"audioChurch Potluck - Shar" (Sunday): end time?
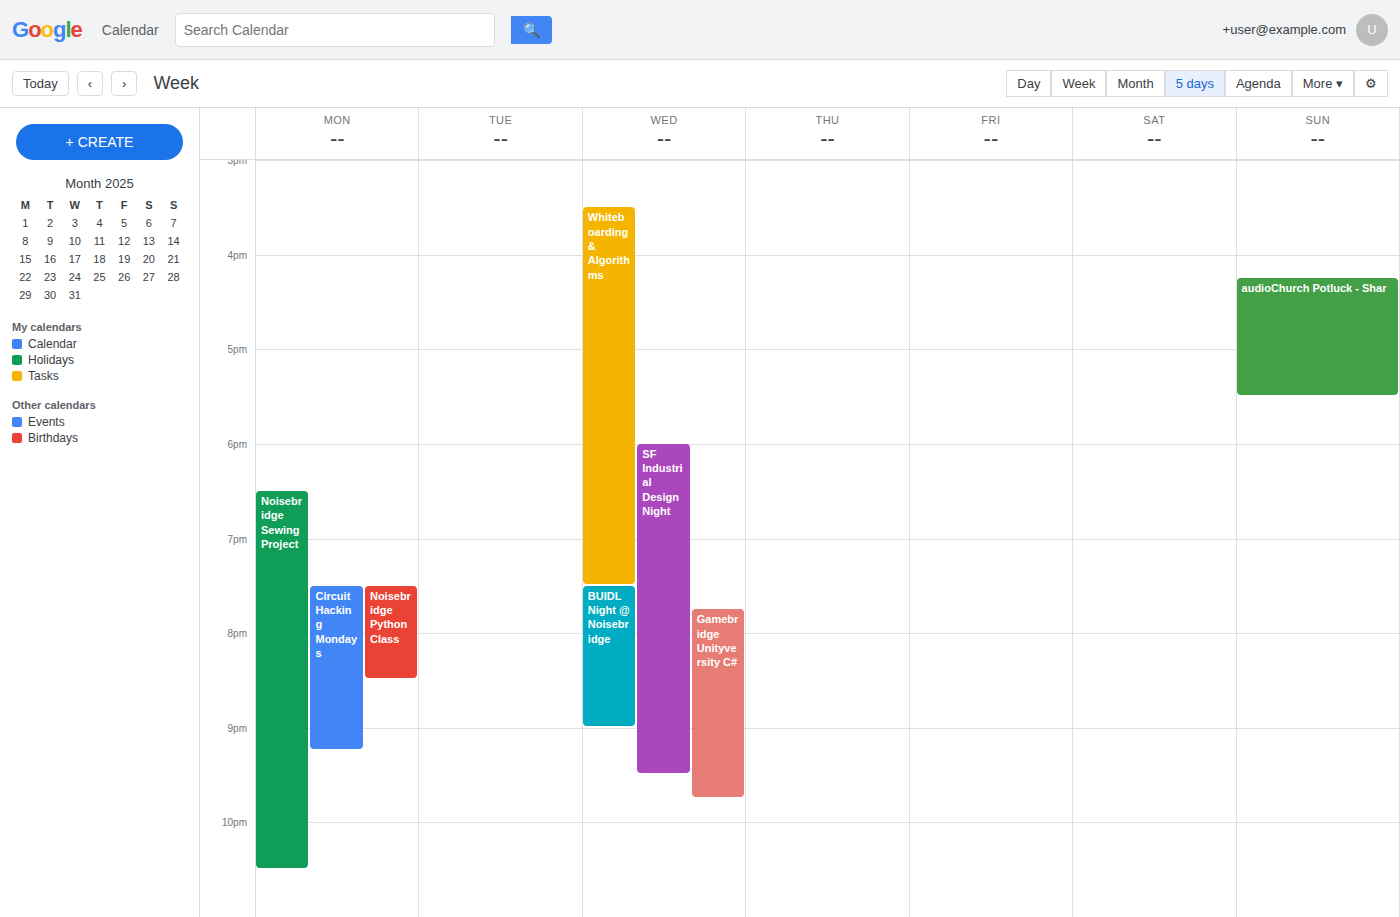
5:30 PM